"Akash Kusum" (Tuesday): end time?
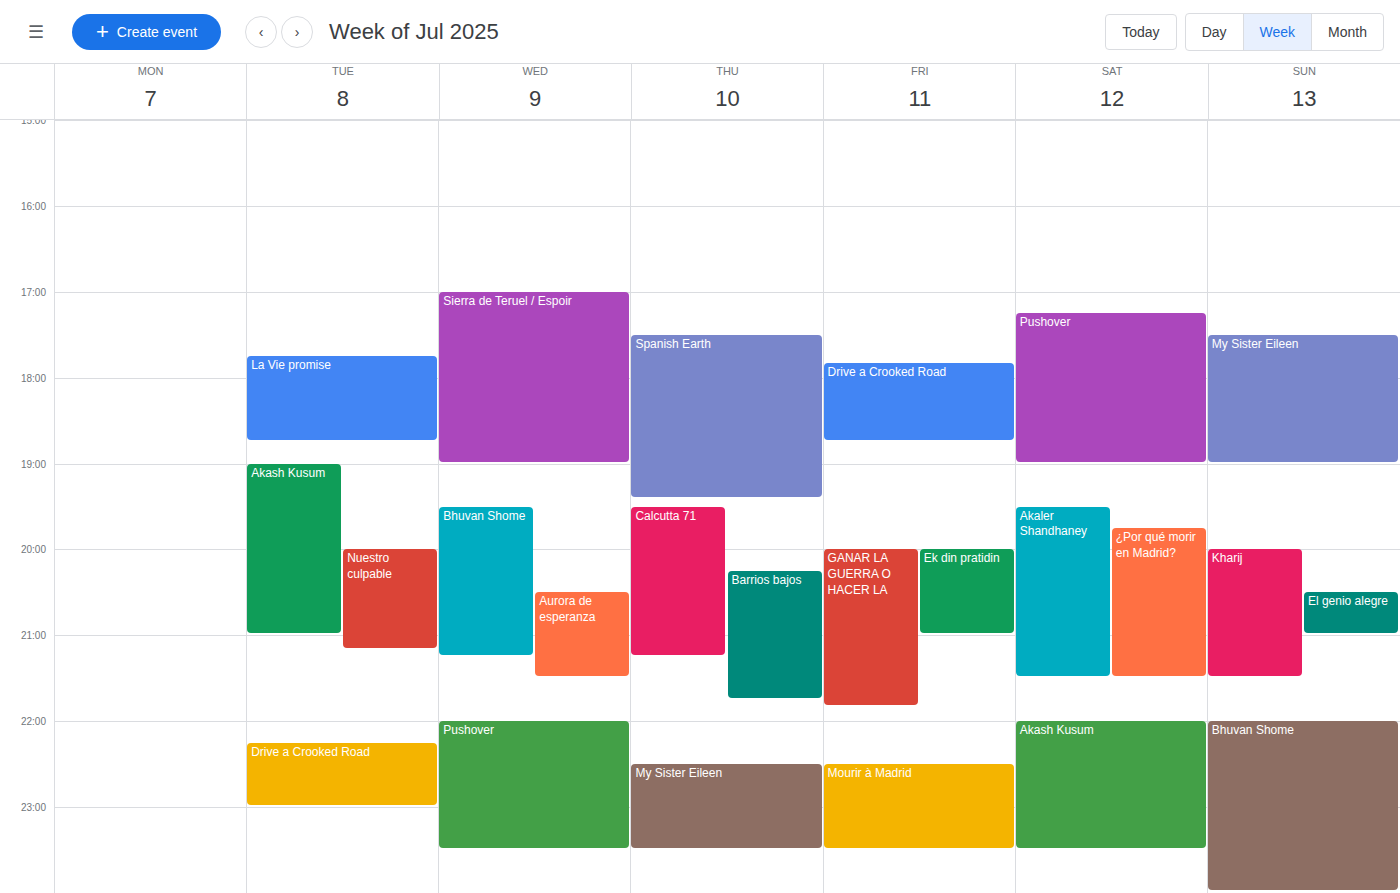
9:00 PM